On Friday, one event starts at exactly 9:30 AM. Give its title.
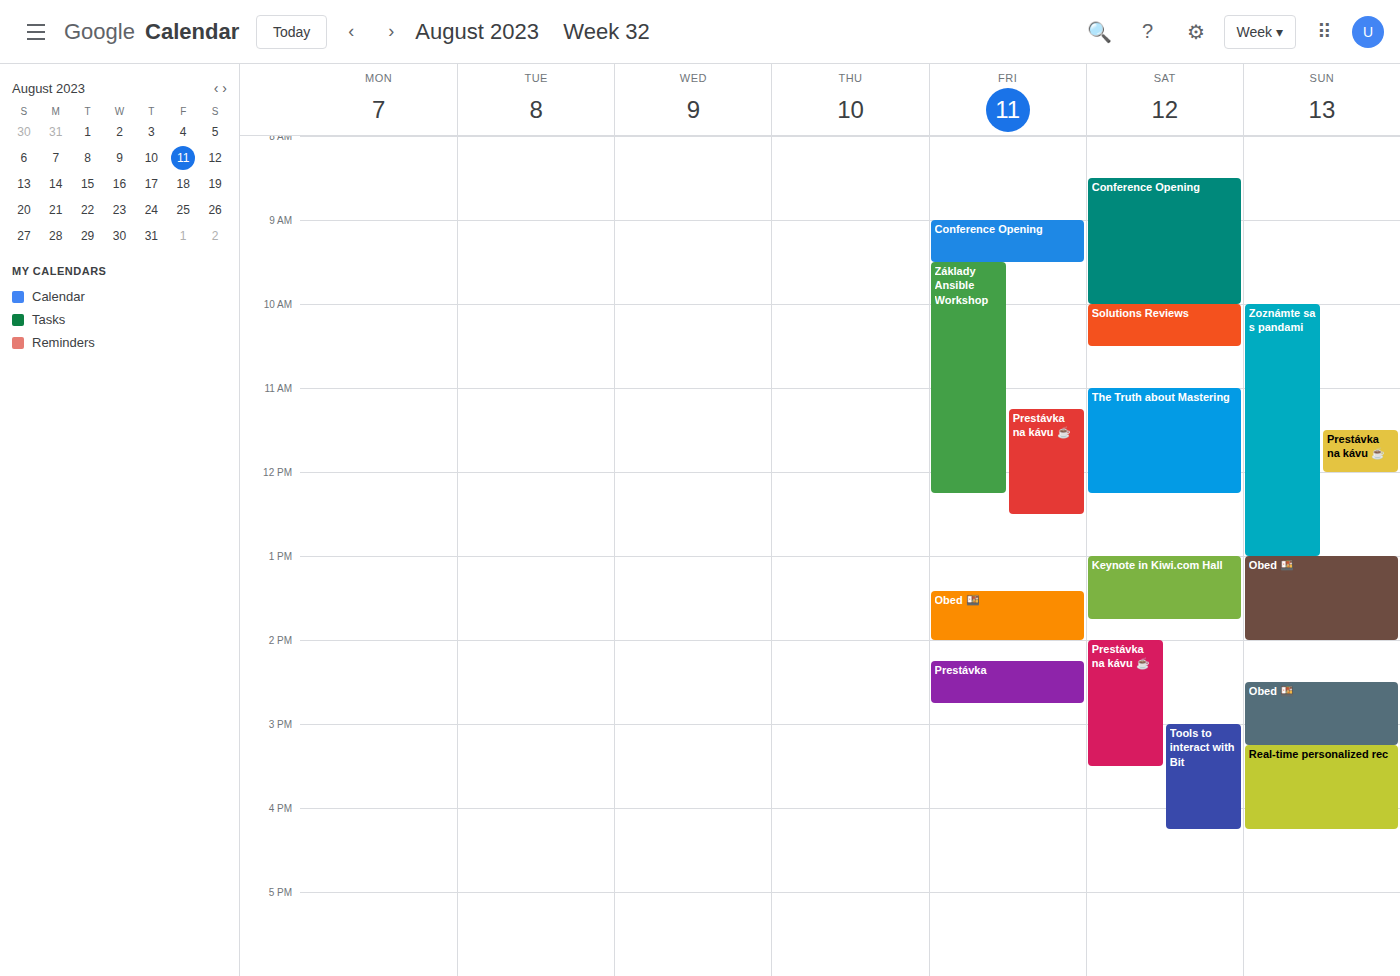
"Základy Ansible Workshop"